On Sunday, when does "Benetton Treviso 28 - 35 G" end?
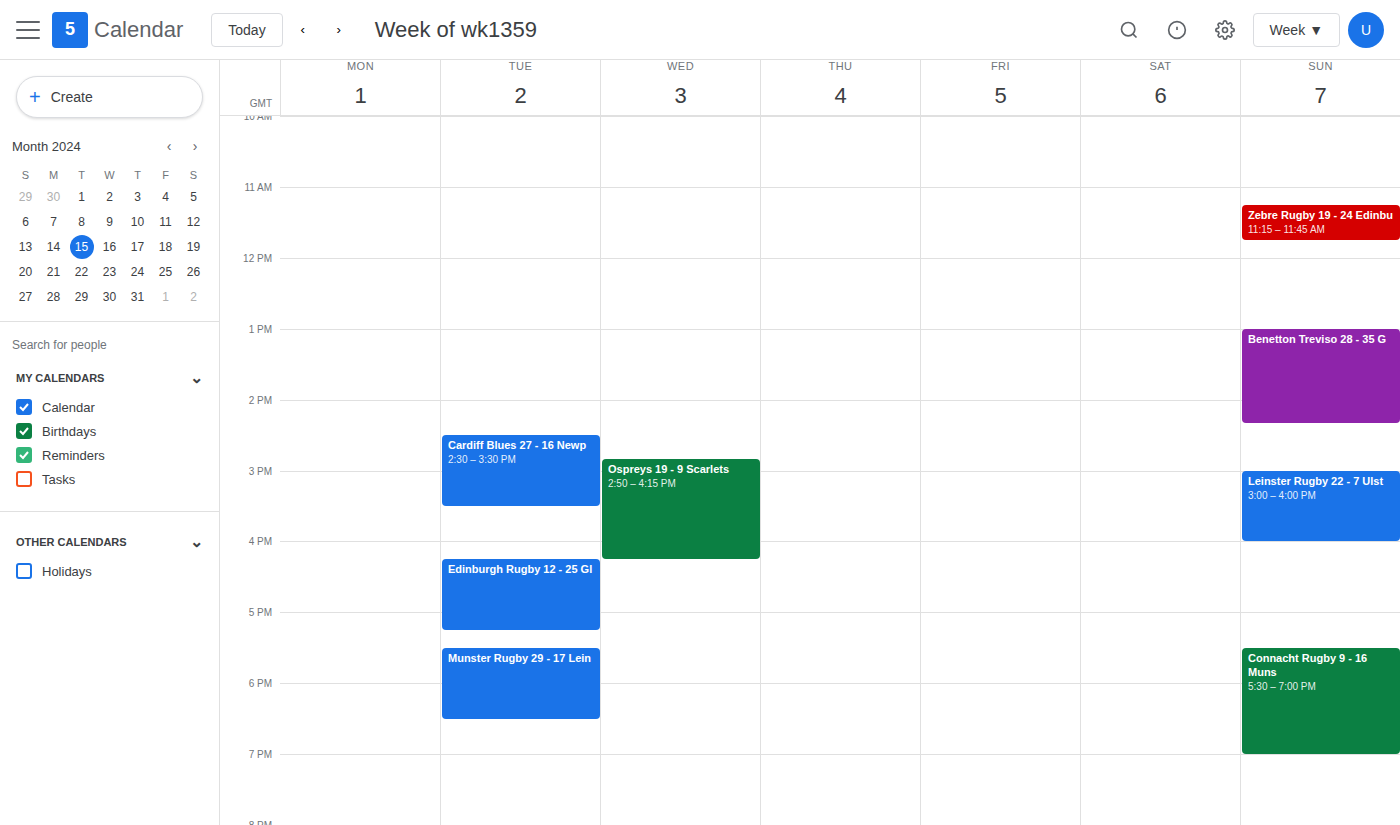
14:20